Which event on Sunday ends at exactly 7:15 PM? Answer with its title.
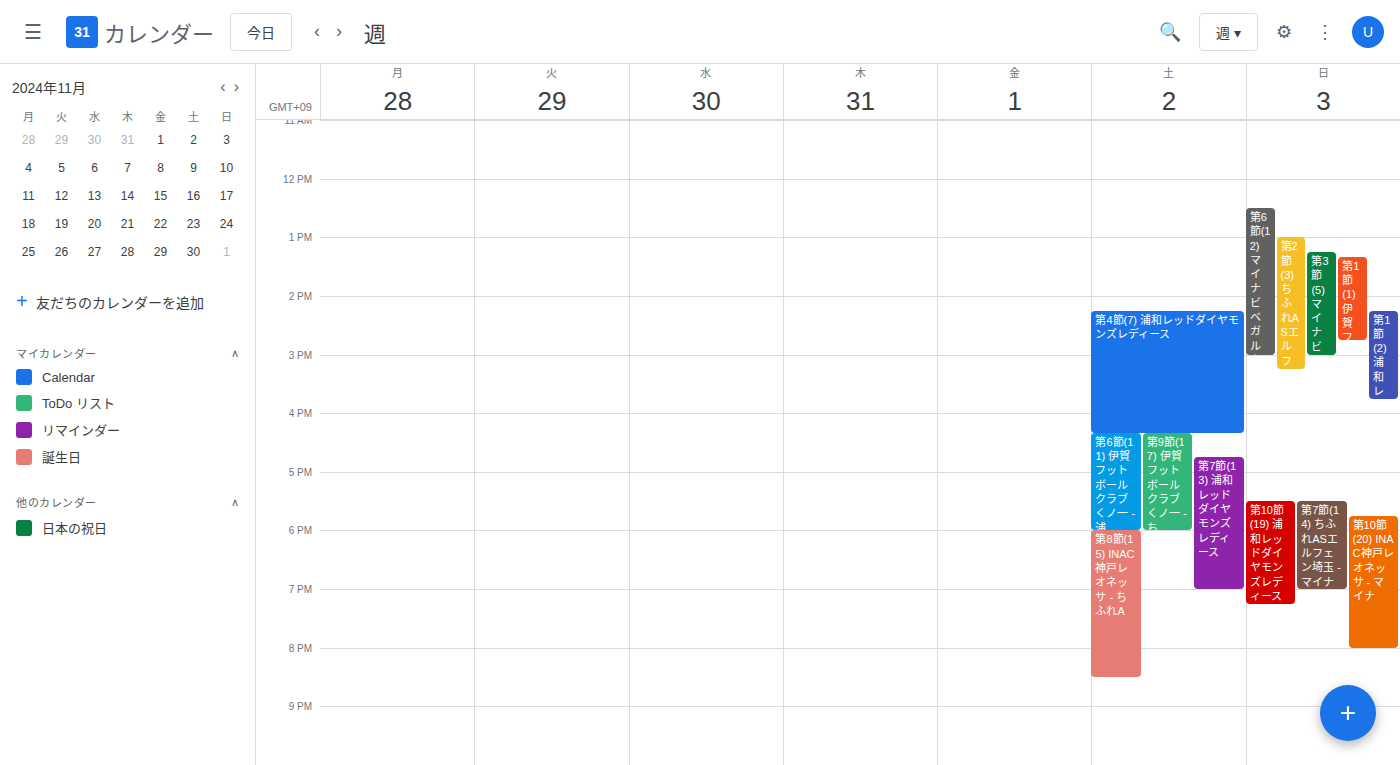
"第10節(19) 浦和レッドダイヤモンズレディース"